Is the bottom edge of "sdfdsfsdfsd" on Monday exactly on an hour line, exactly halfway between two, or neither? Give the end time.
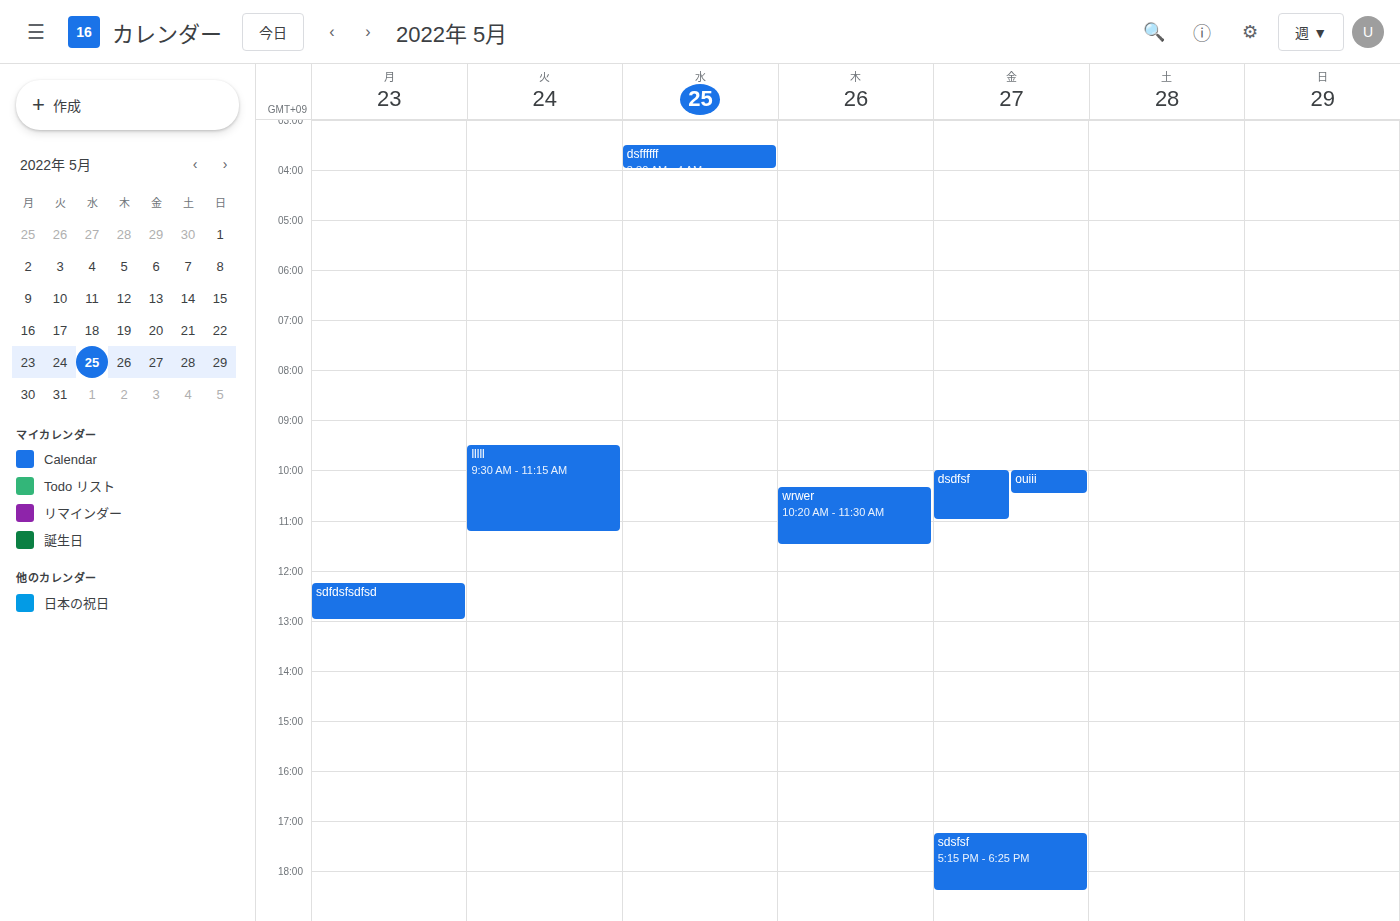
1:00 PM -- exactly on the 1 PM line.